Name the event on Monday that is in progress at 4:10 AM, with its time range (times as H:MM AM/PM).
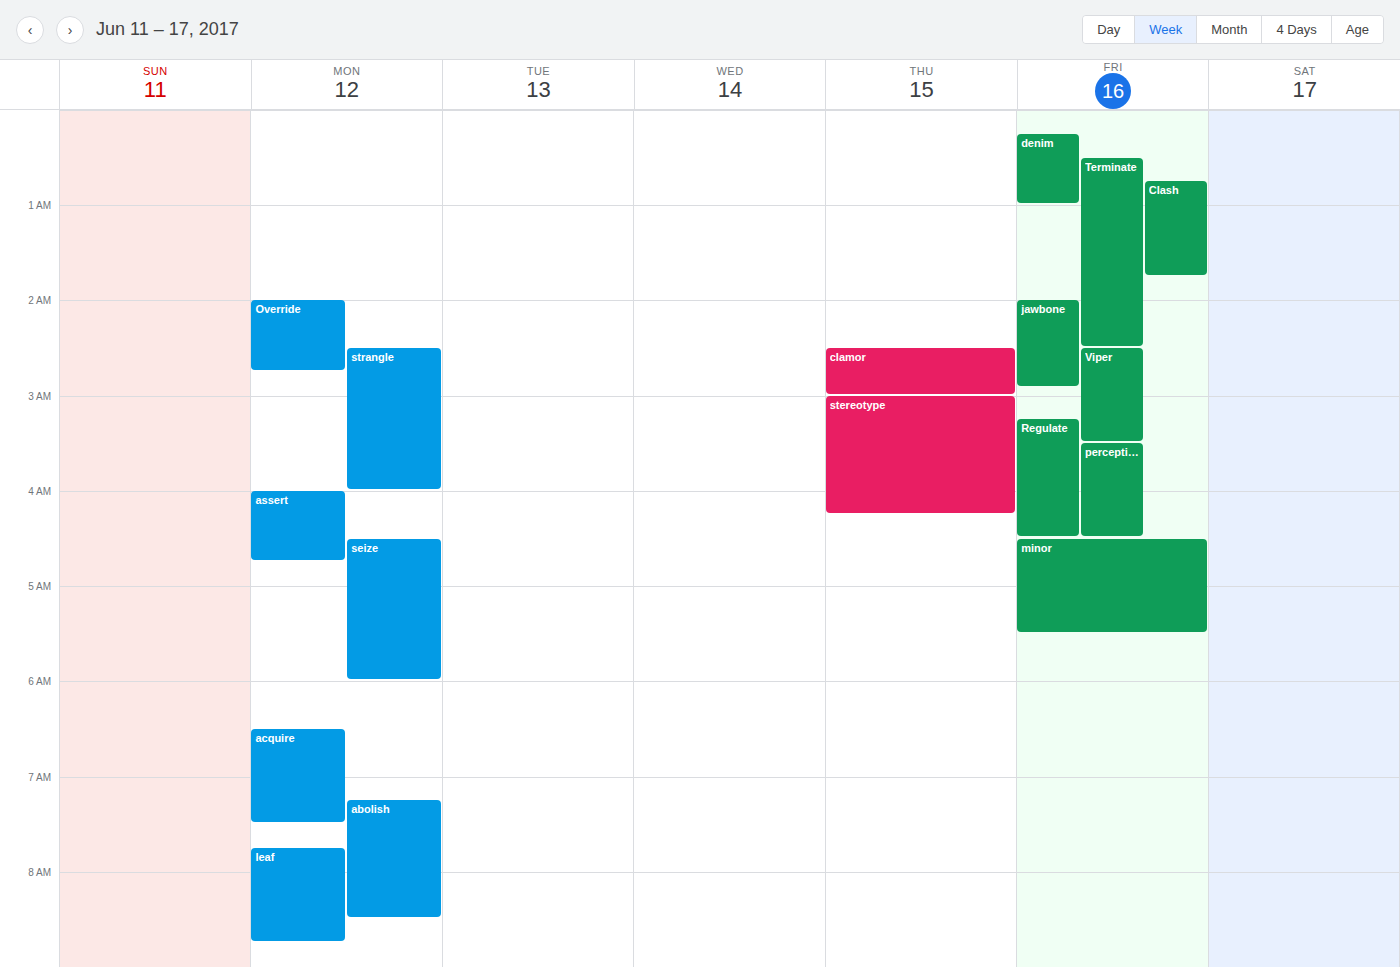
"assert", 4:00 AM to 4:45 AM